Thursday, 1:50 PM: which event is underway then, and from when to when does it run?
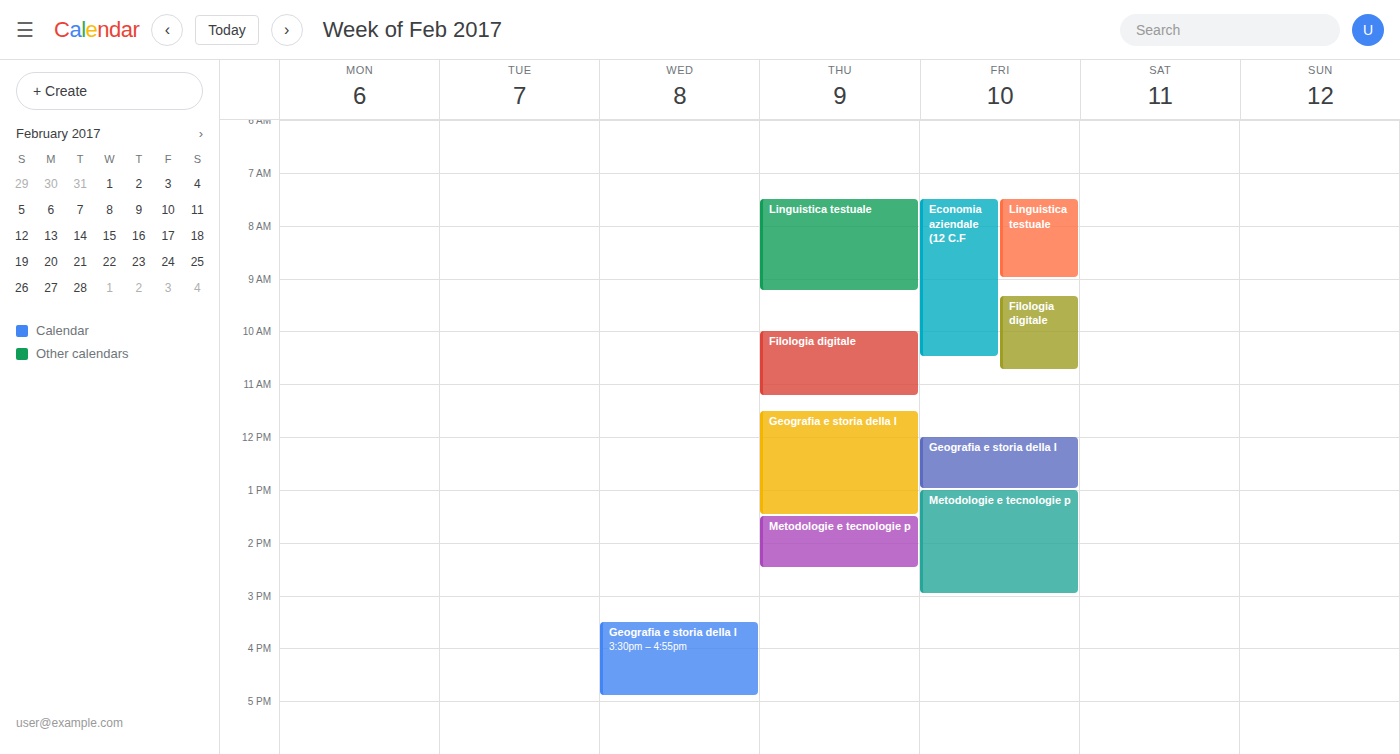
"Metodologie e tecnologie p", 1:30 PM to 2:30 PM